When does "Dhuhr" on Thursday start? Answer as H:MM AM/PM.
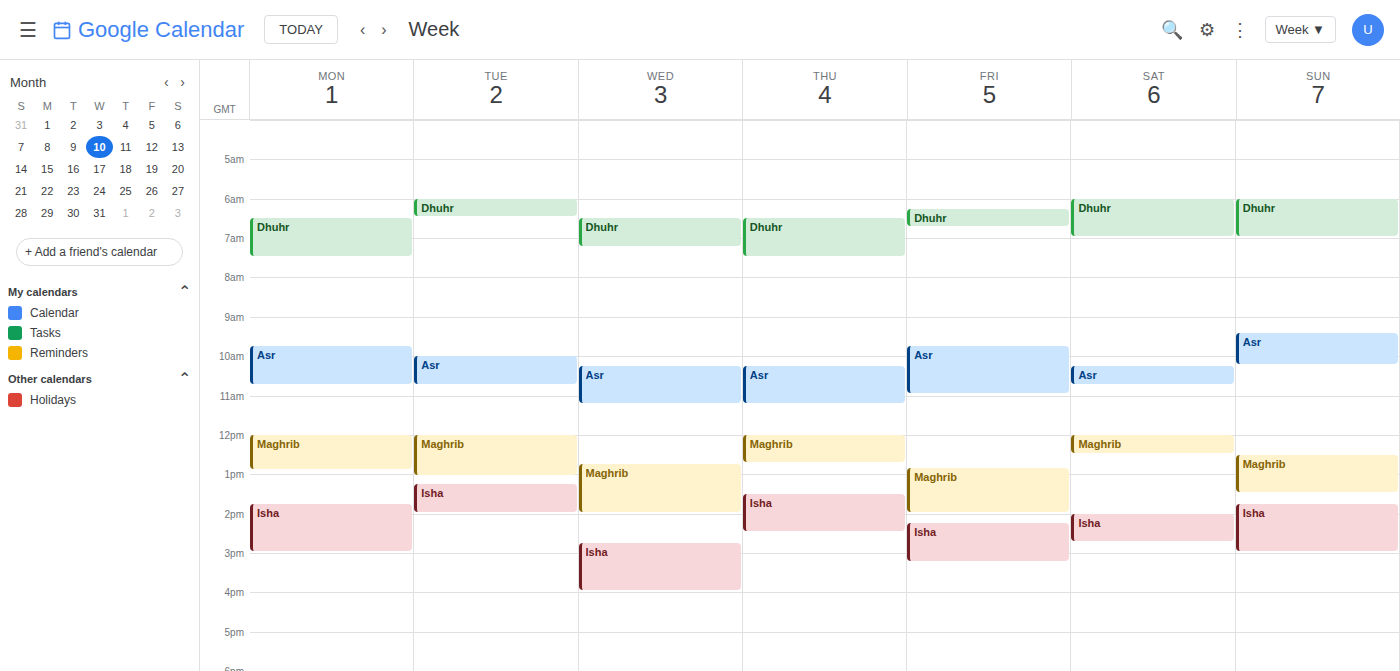
6:30 AM